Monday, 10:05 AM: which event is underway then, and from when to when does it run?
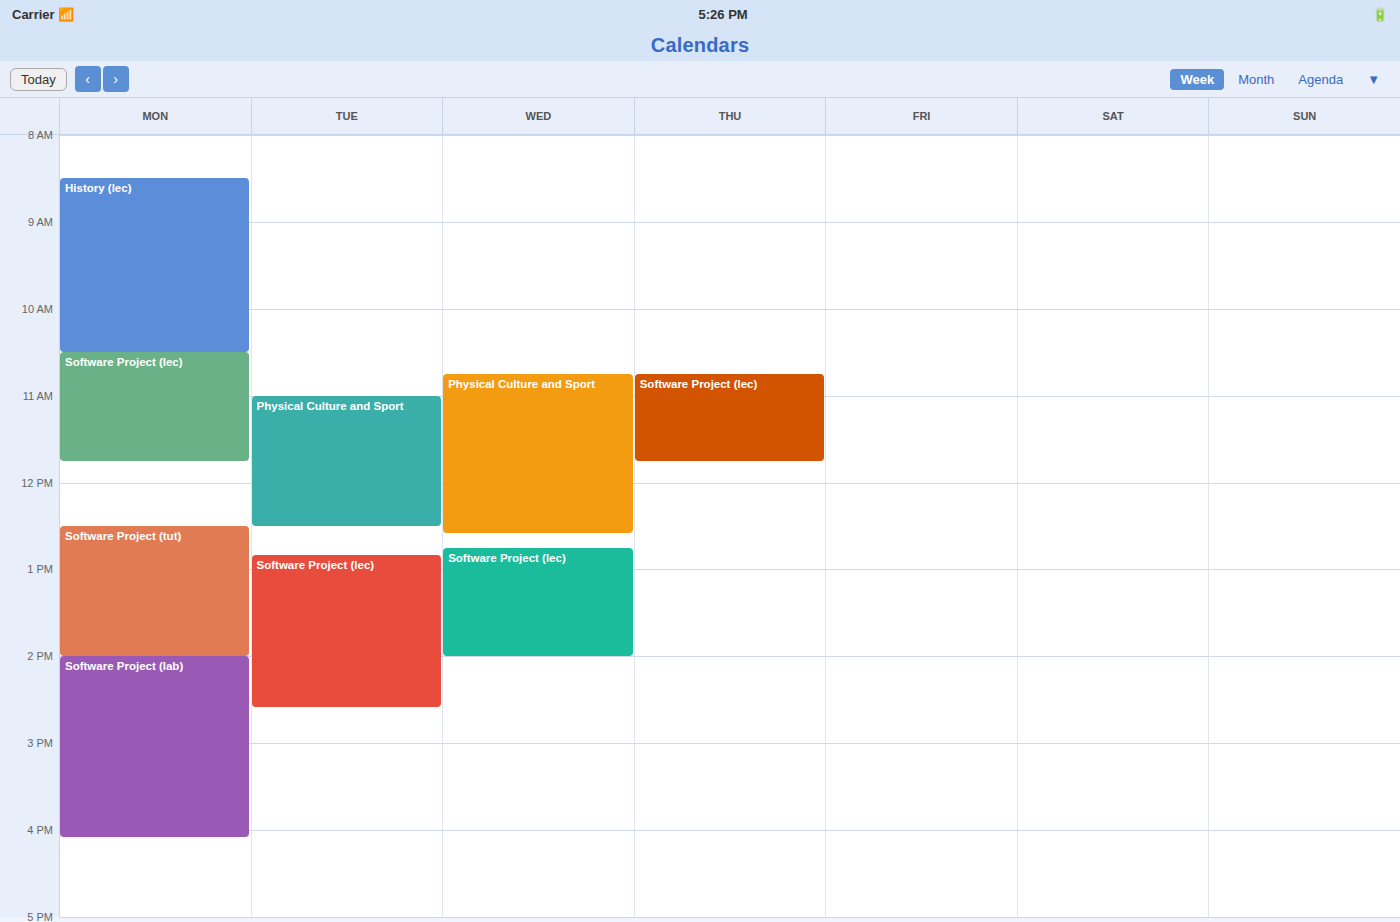
"History (lec)", 8:30 AM to 10:30 AM